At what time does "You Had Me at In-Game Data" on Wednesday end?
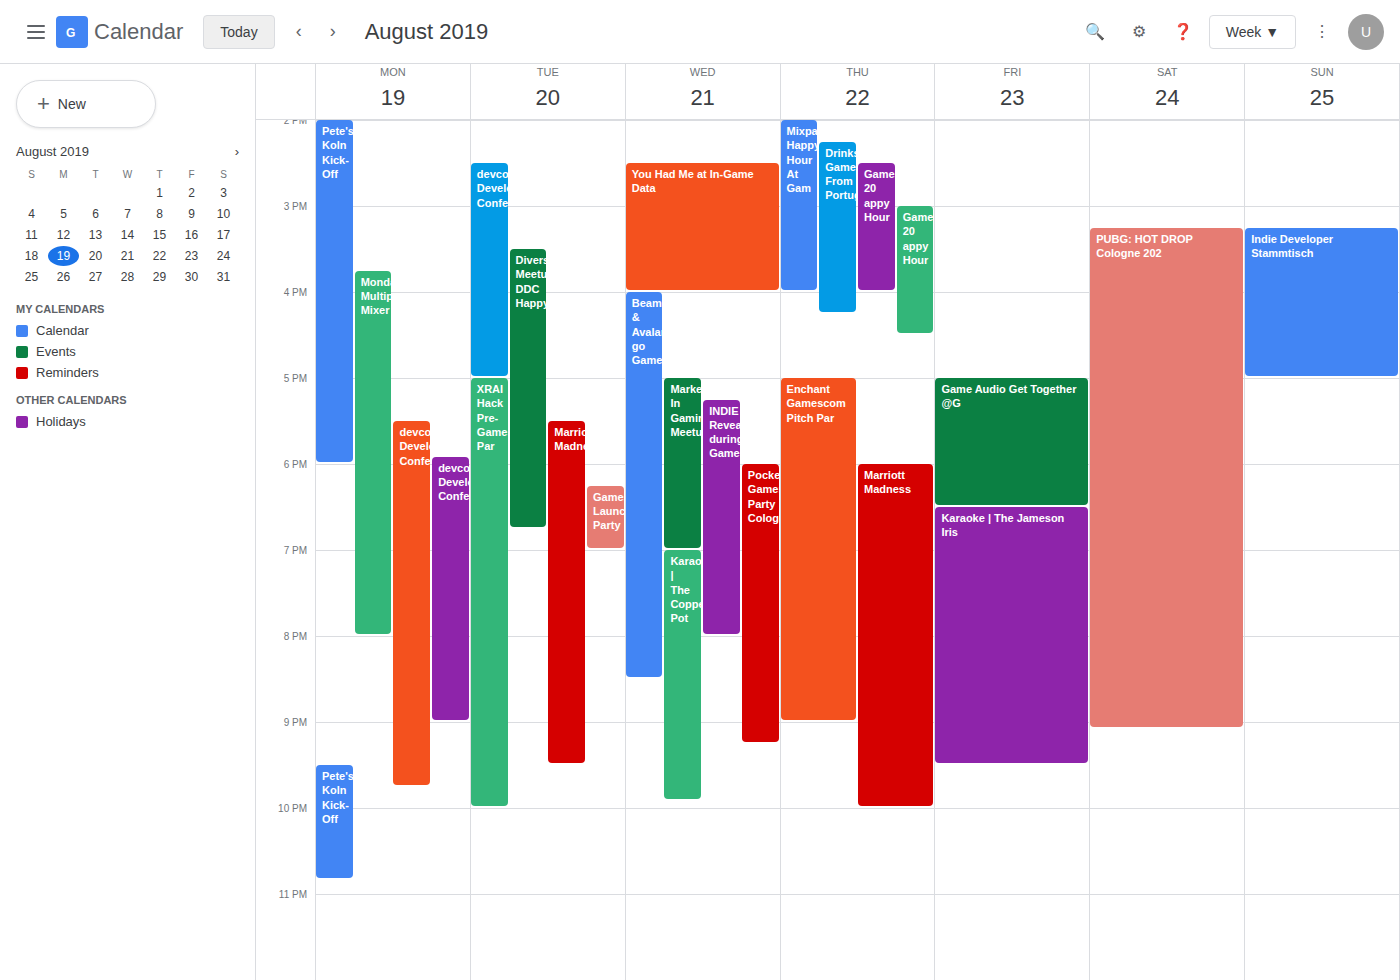
4:00 PM